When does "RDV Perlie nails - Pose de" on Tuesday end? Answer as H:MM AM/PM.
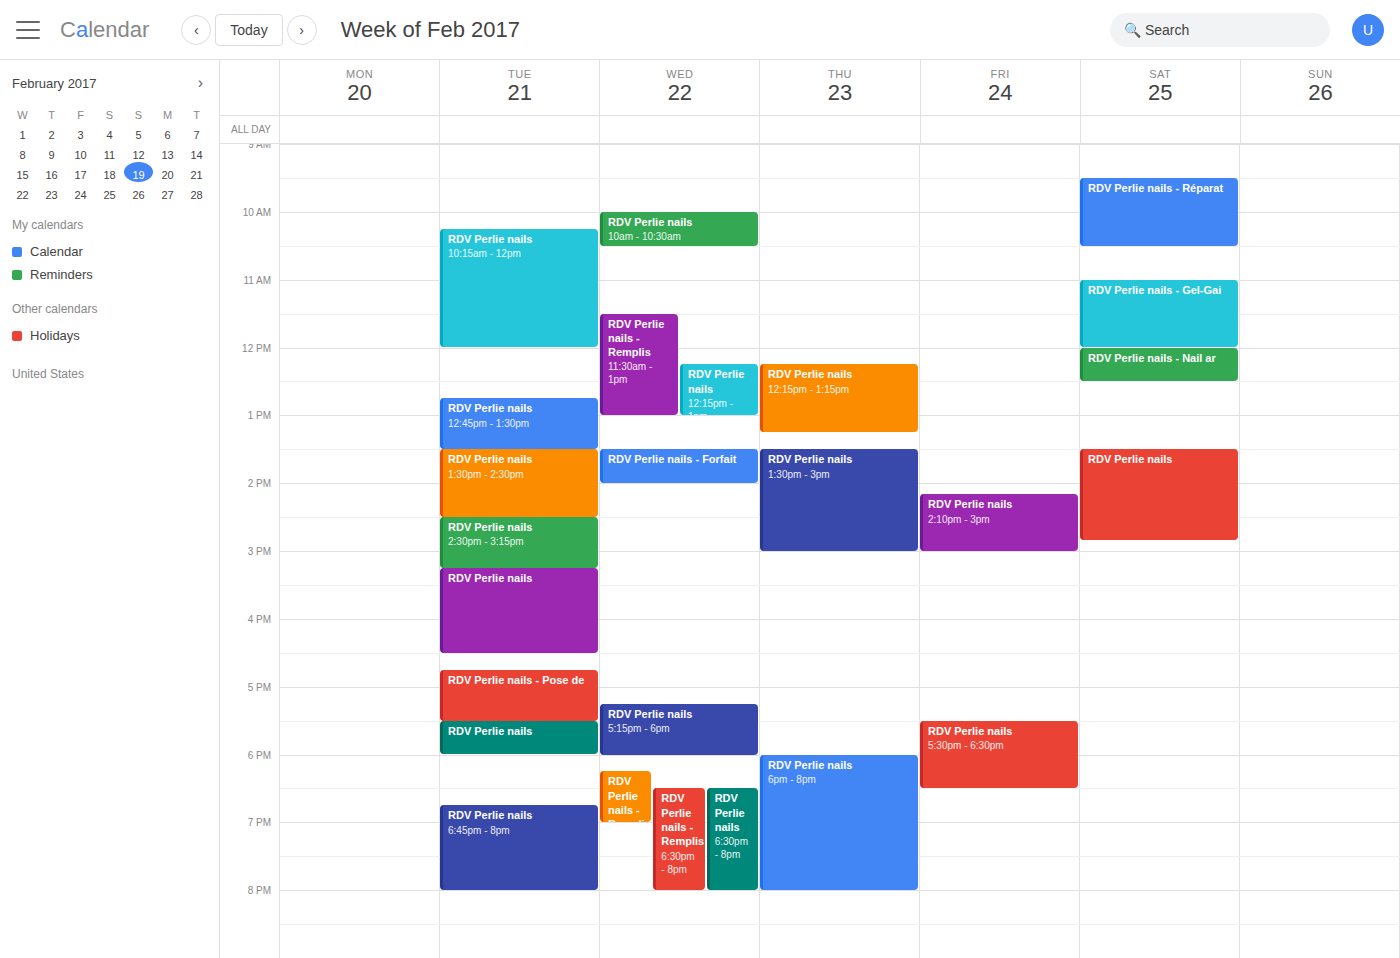
5:30 PM